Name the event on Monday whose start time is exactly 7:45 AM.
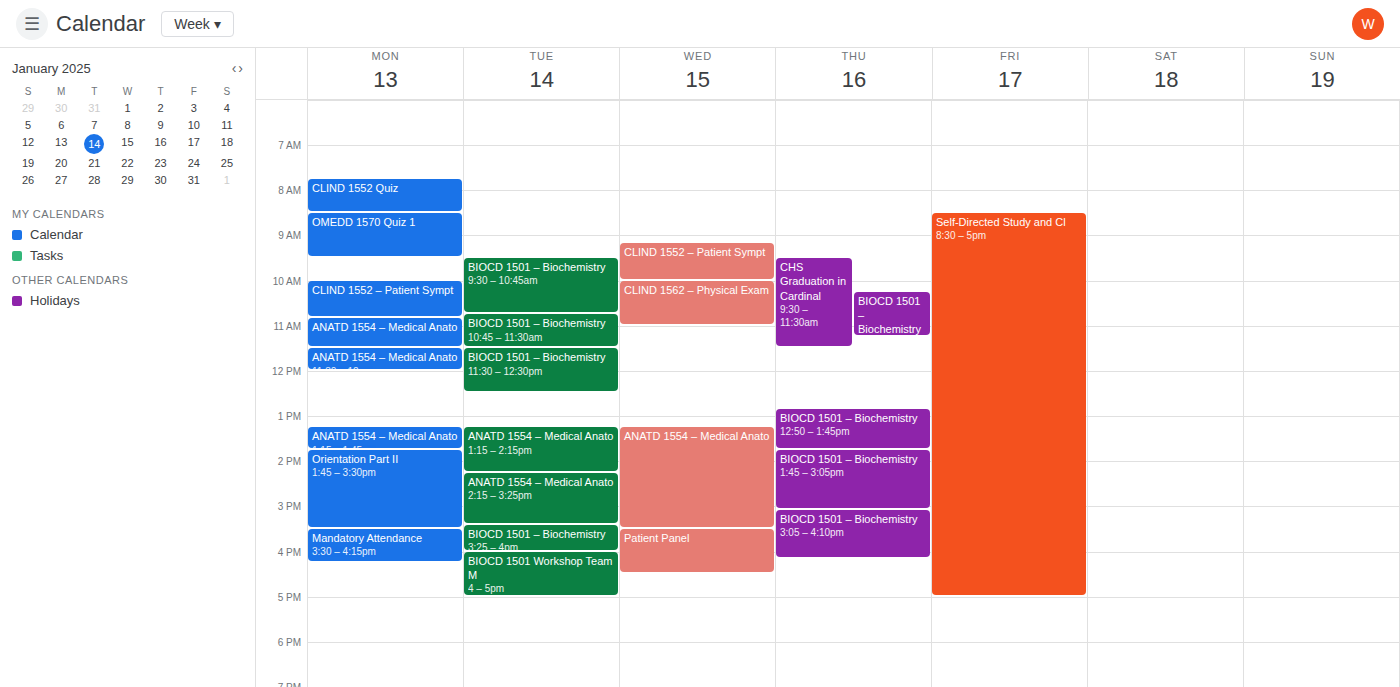
"CLIND 1552 Quiz"